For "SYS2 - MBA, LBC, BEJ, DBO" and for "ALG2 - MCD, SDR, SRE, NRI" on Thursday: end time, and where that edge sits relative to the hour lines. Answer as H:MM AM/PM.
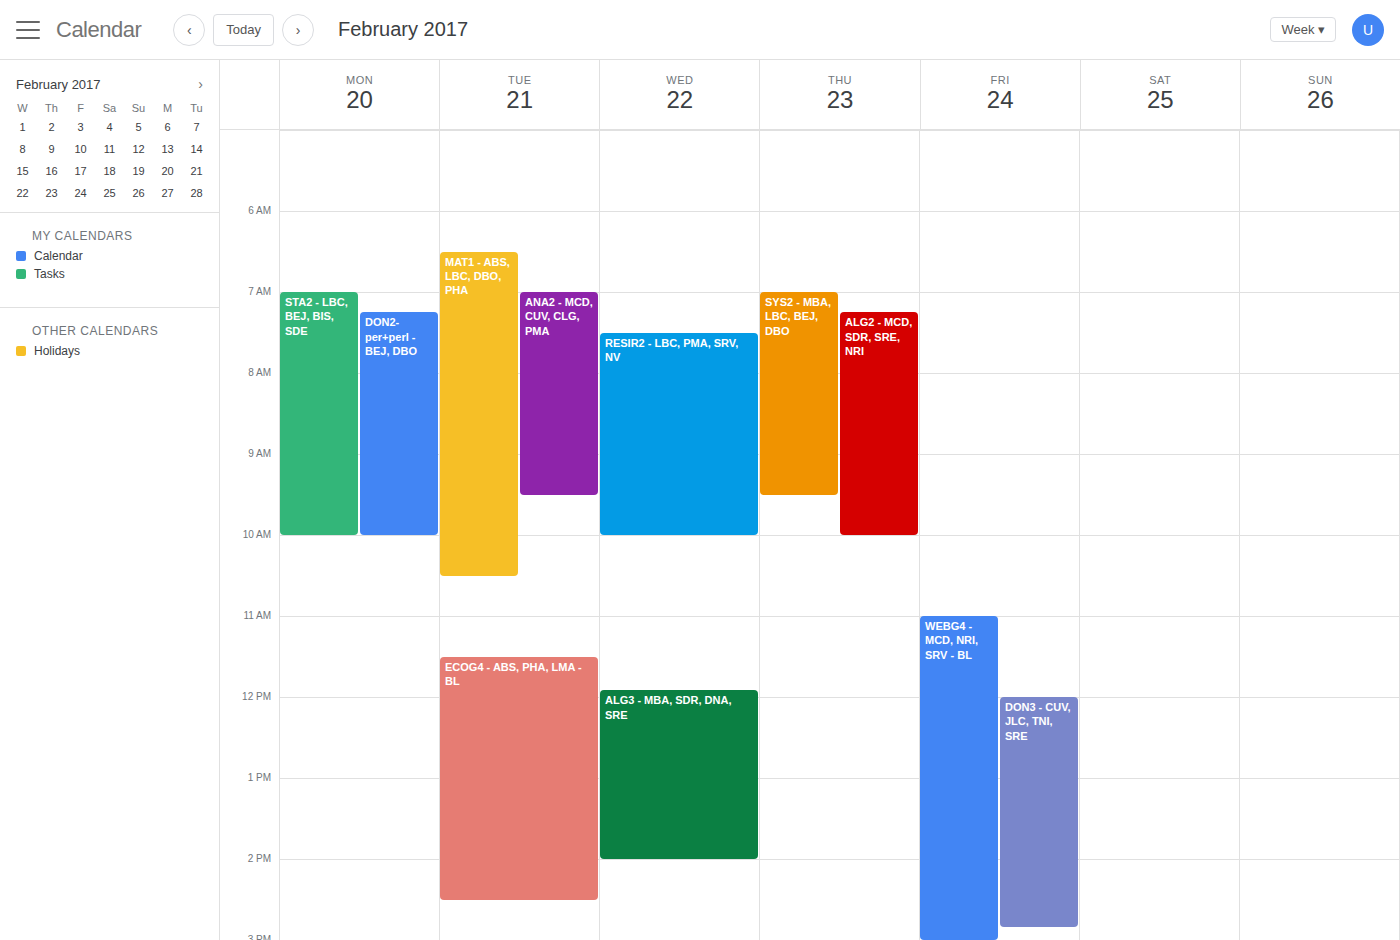
"SYS2 - MBA, LBC, BEJ, DBO": 9:30 AM, halfway between the 9 AM and 10 AM lines. "ALG2 - MCD, SDR, SRE, NRI": 10:00 AM, exactly on the 10 AM line.